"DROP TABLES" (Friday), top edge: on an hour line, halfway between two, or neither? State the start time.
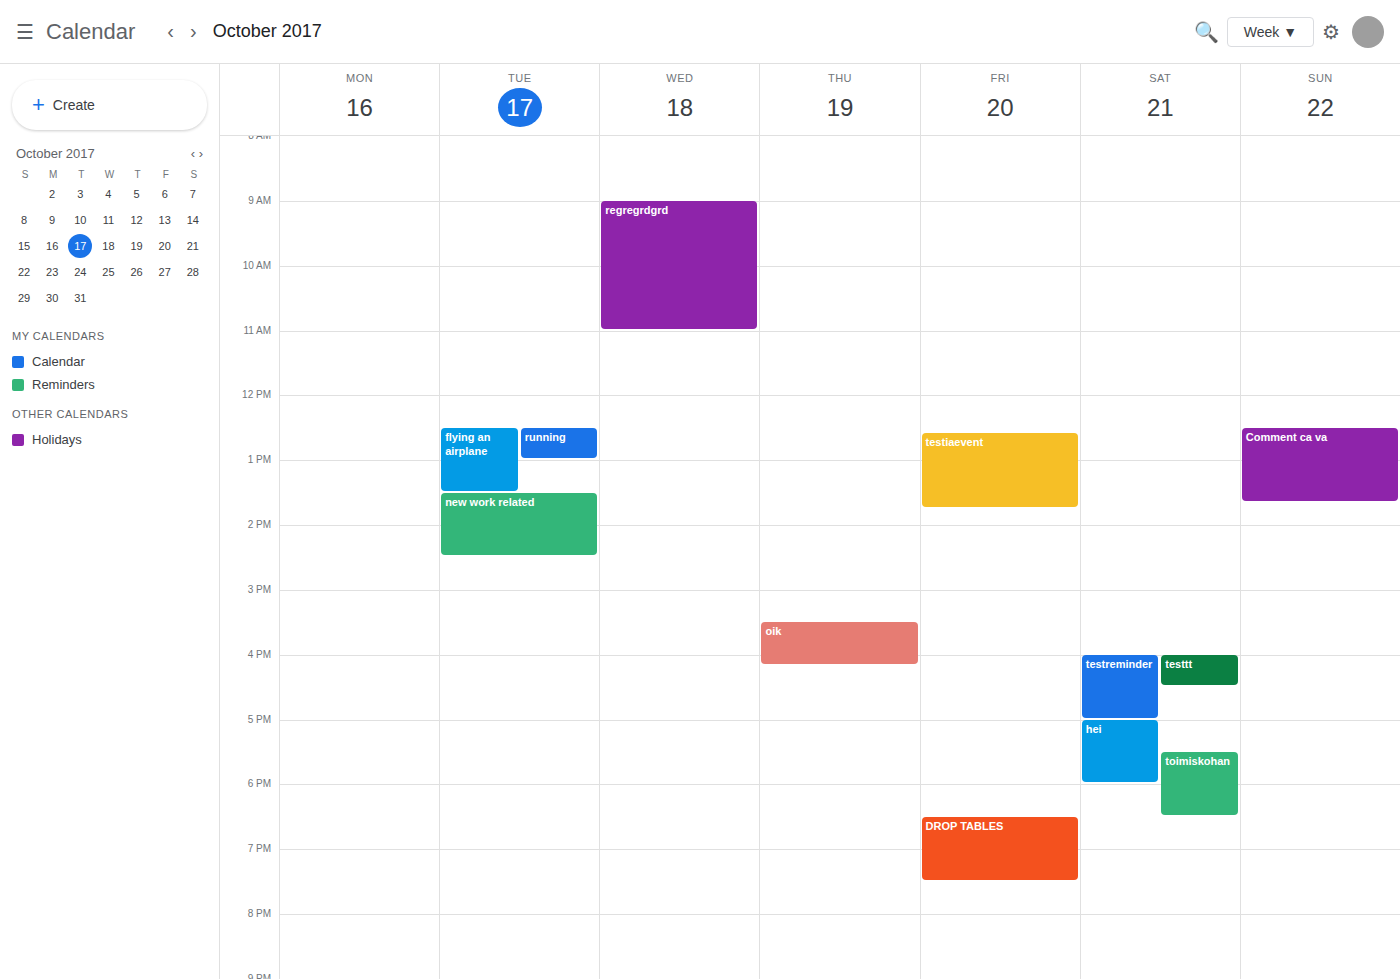
6:30 PM -- halfway between the 6 PM and 7 PM lines.